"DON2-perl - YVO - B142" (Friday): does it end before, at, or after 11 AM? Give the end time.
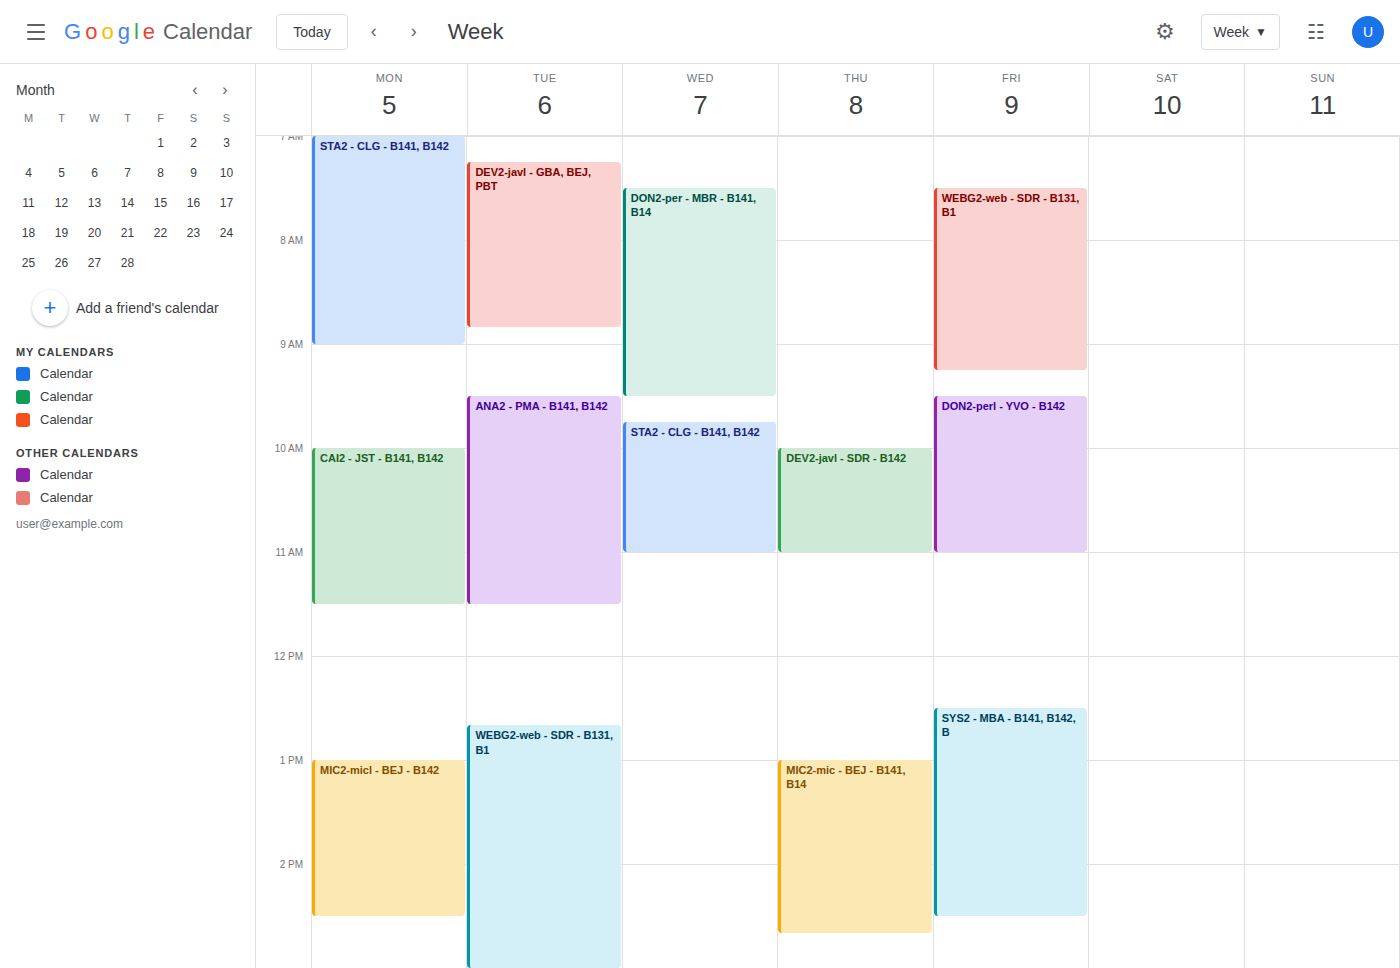
11:00 AM -- exactly at 11 AM, on the 11 AM line.